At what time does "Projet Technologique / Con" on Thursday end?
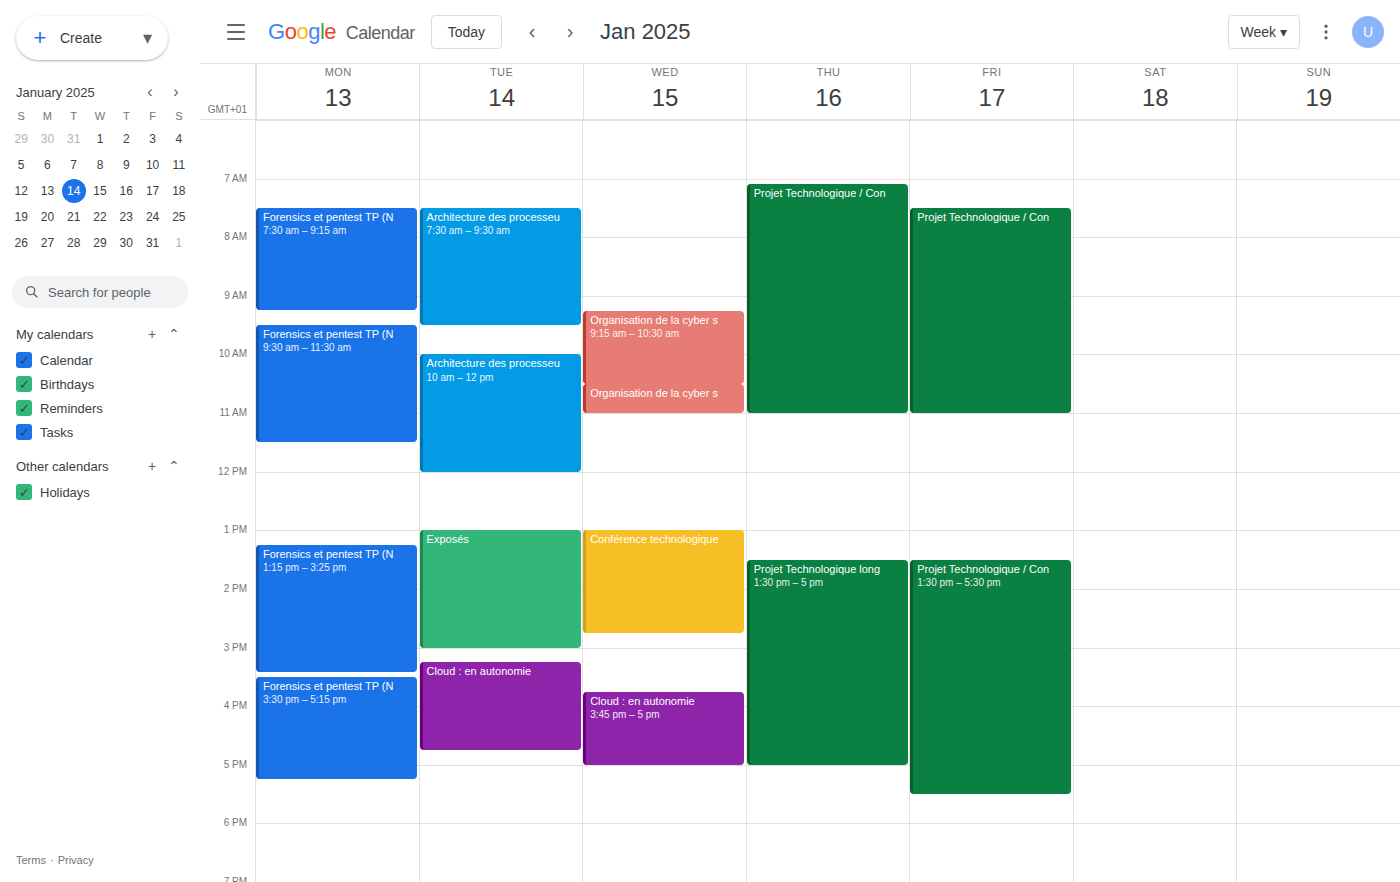
11:00 AM